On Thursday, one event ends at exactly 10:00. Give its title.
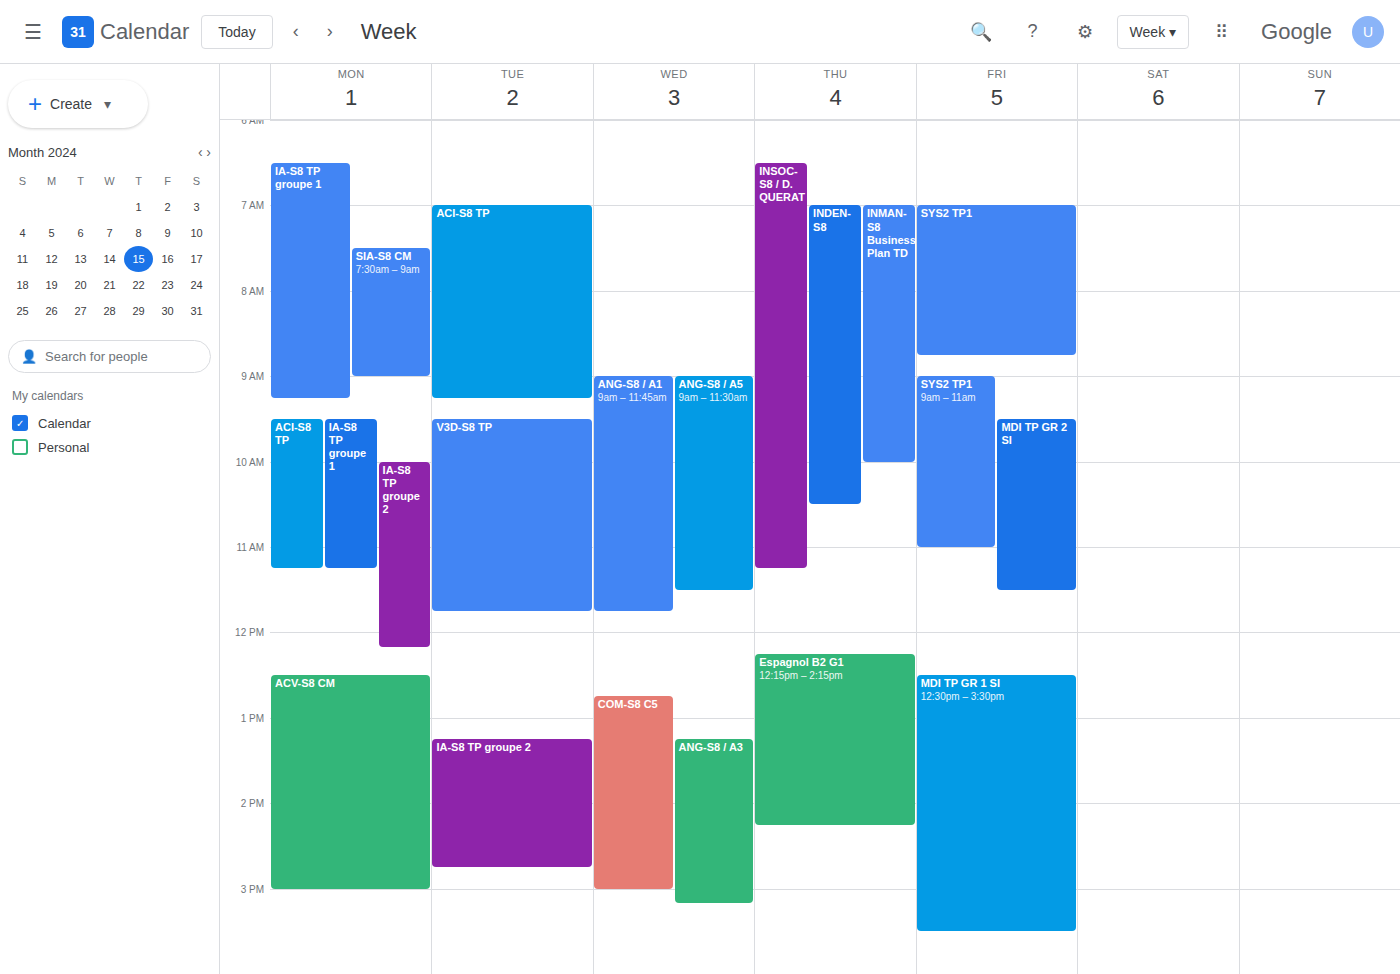
"INMAN-S8 Business Plan TD"